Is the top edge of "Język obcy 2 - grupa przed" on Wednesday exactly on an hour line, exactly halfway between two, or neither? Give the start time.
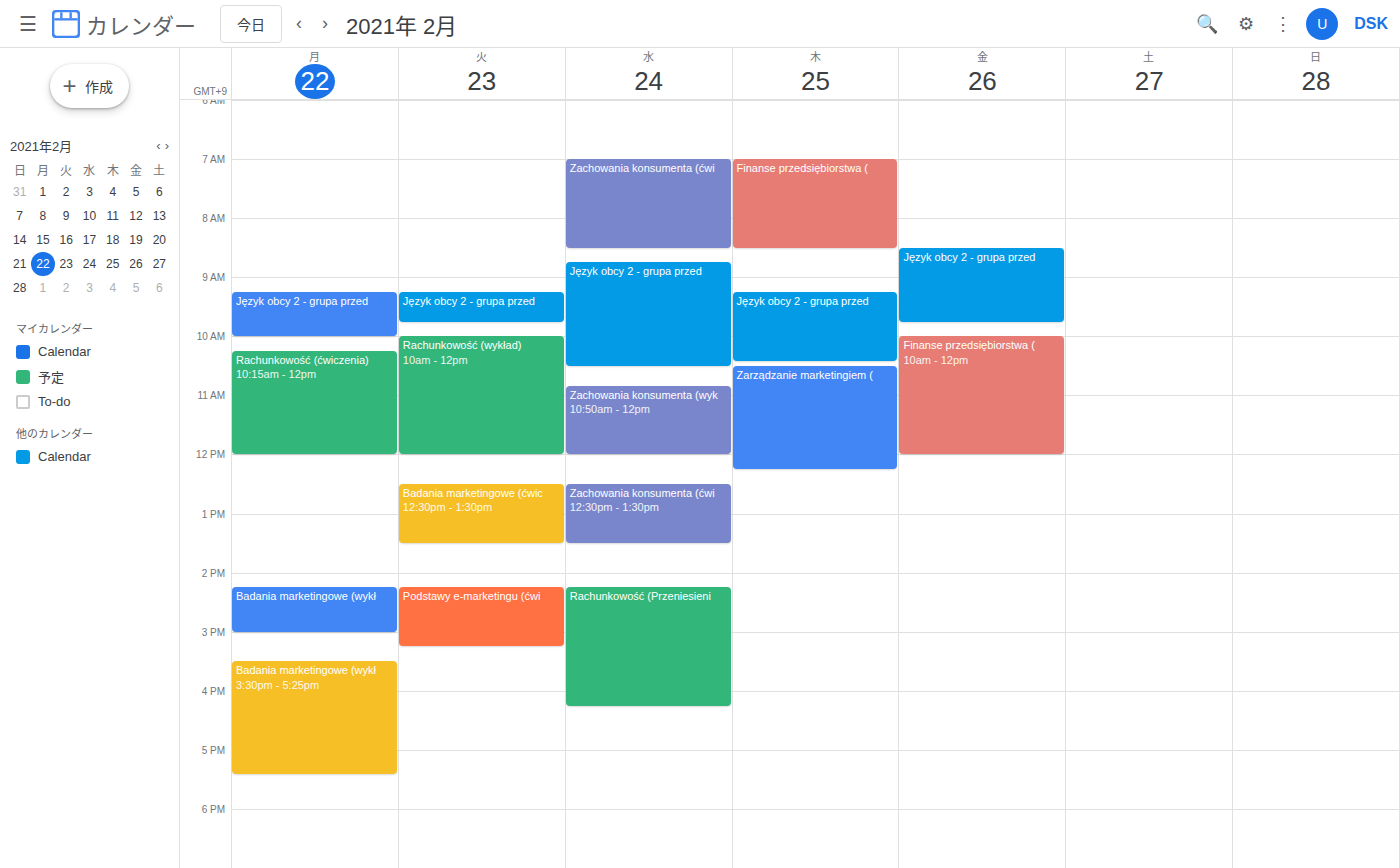
08:45 -- neither: three quarters of the way from the 08:00 line to the 09:00 line.